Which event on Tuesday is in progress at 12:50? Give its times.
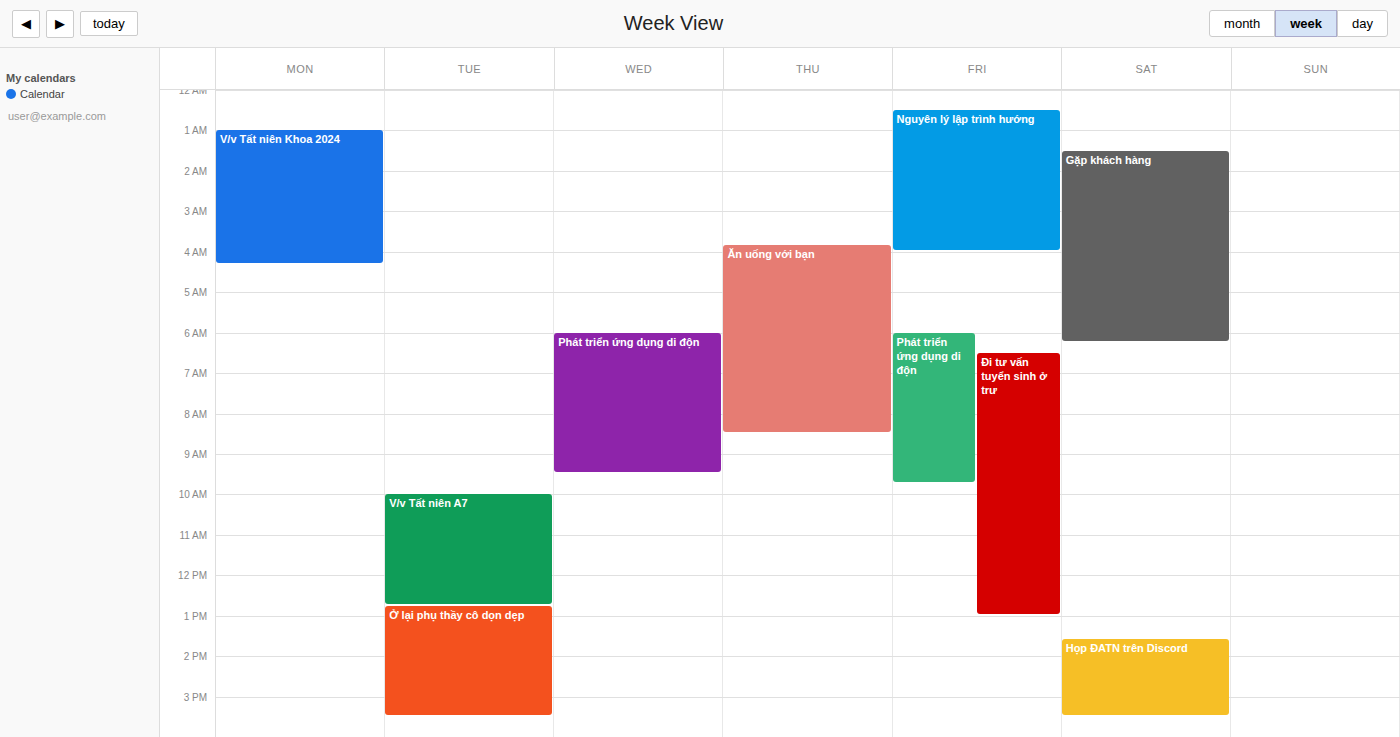
"Ở lại phụ thầy cô dọn dẹp", 12:45 to 15:30